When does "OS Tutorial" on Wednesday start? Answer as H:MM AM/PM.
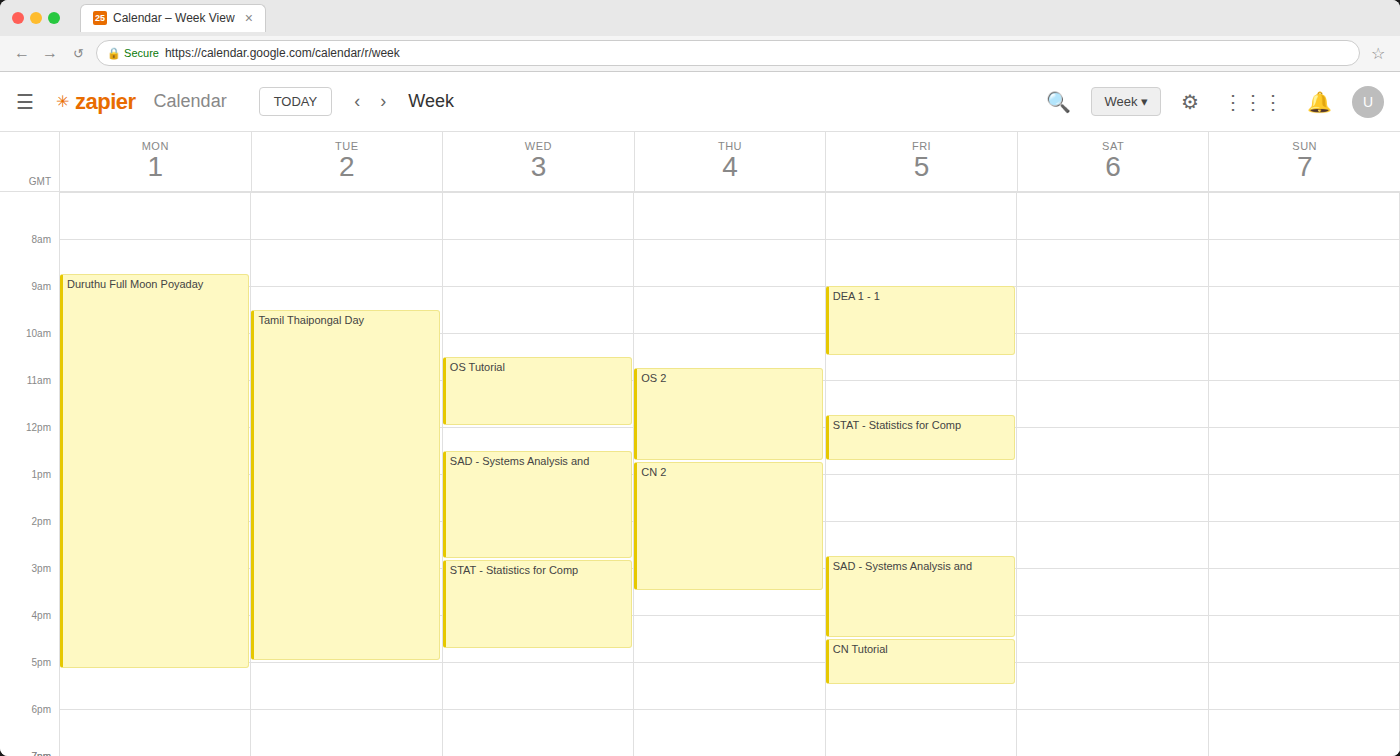
10:30 AM